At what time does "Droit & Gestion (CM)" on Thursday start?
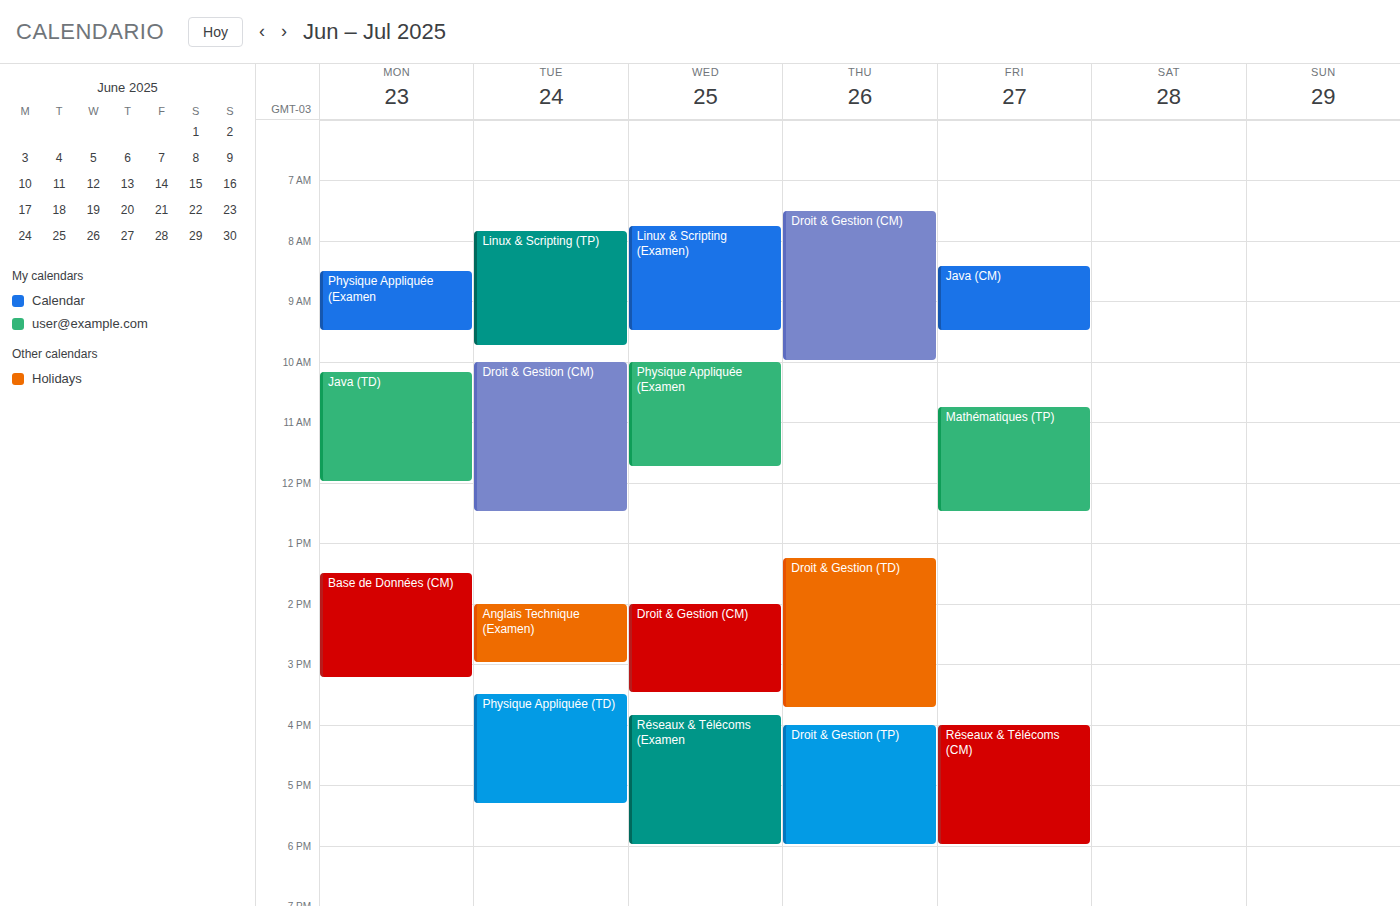
7:30 AM